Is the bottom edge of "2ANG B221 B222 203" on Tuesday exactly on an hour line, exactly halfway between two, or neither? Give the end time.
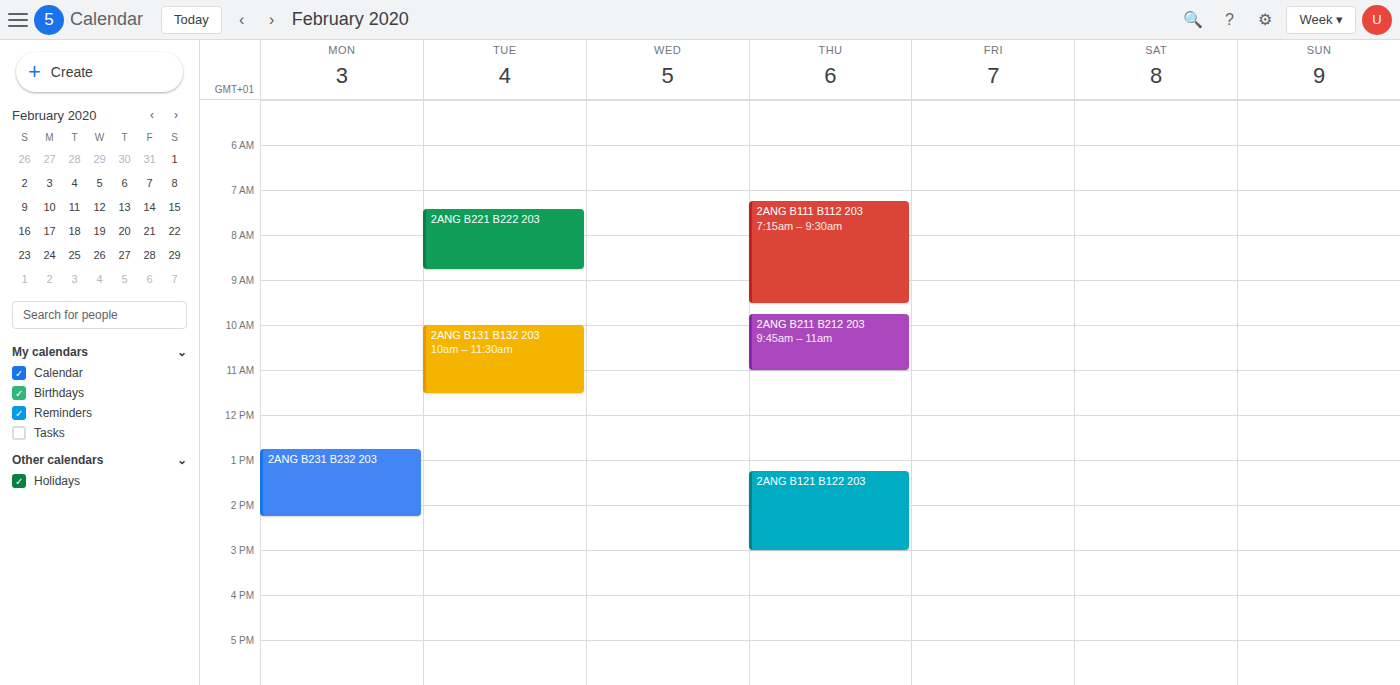
8:45 AM -- neither: three quarters of the way from the 8 AM line to the 9 AM line.